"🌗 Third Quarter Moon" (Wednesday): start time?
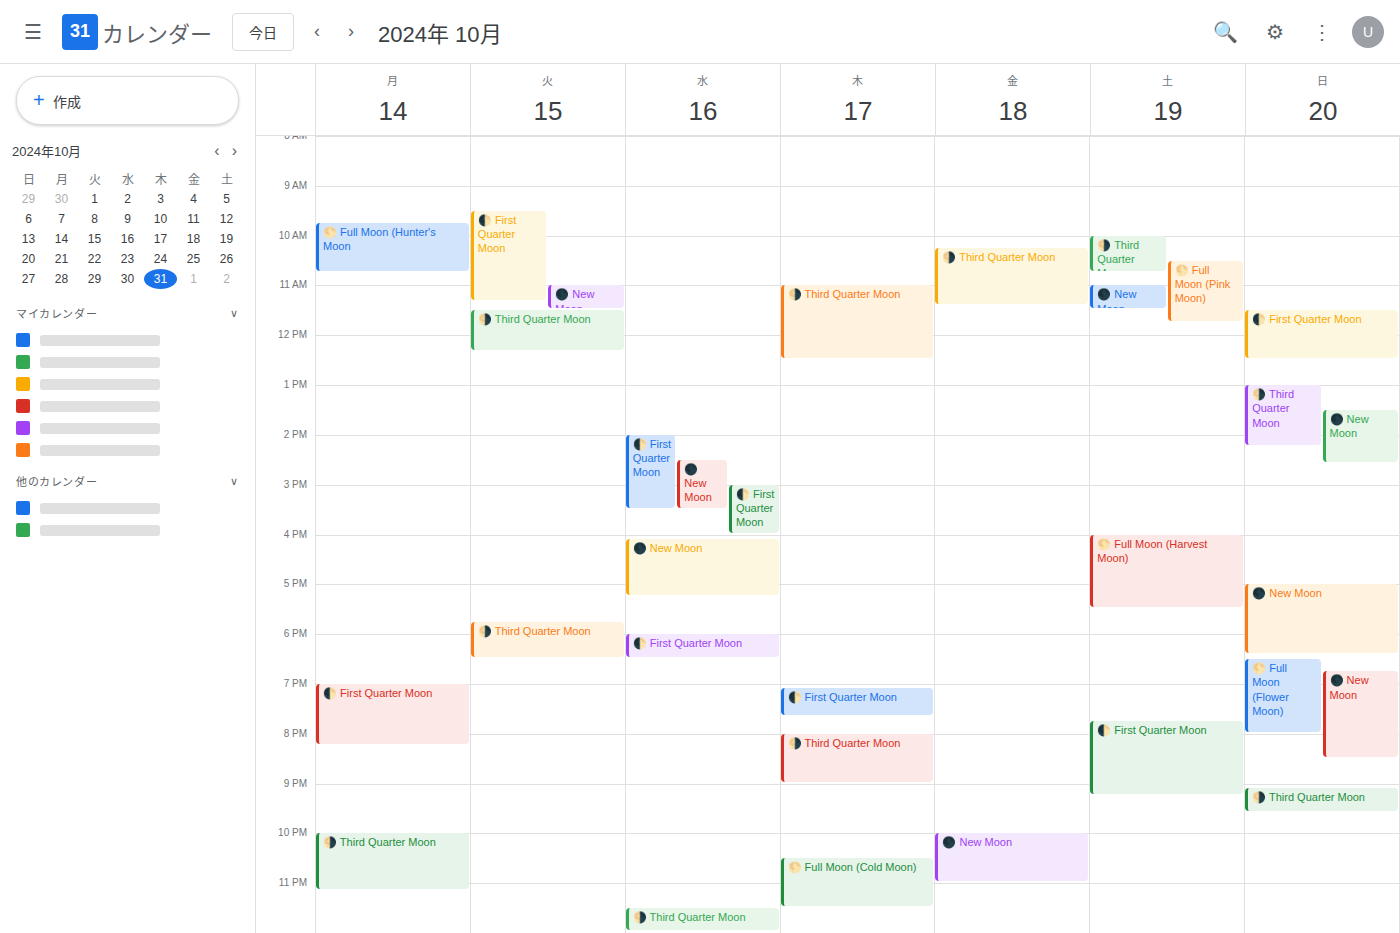
11:30 PM